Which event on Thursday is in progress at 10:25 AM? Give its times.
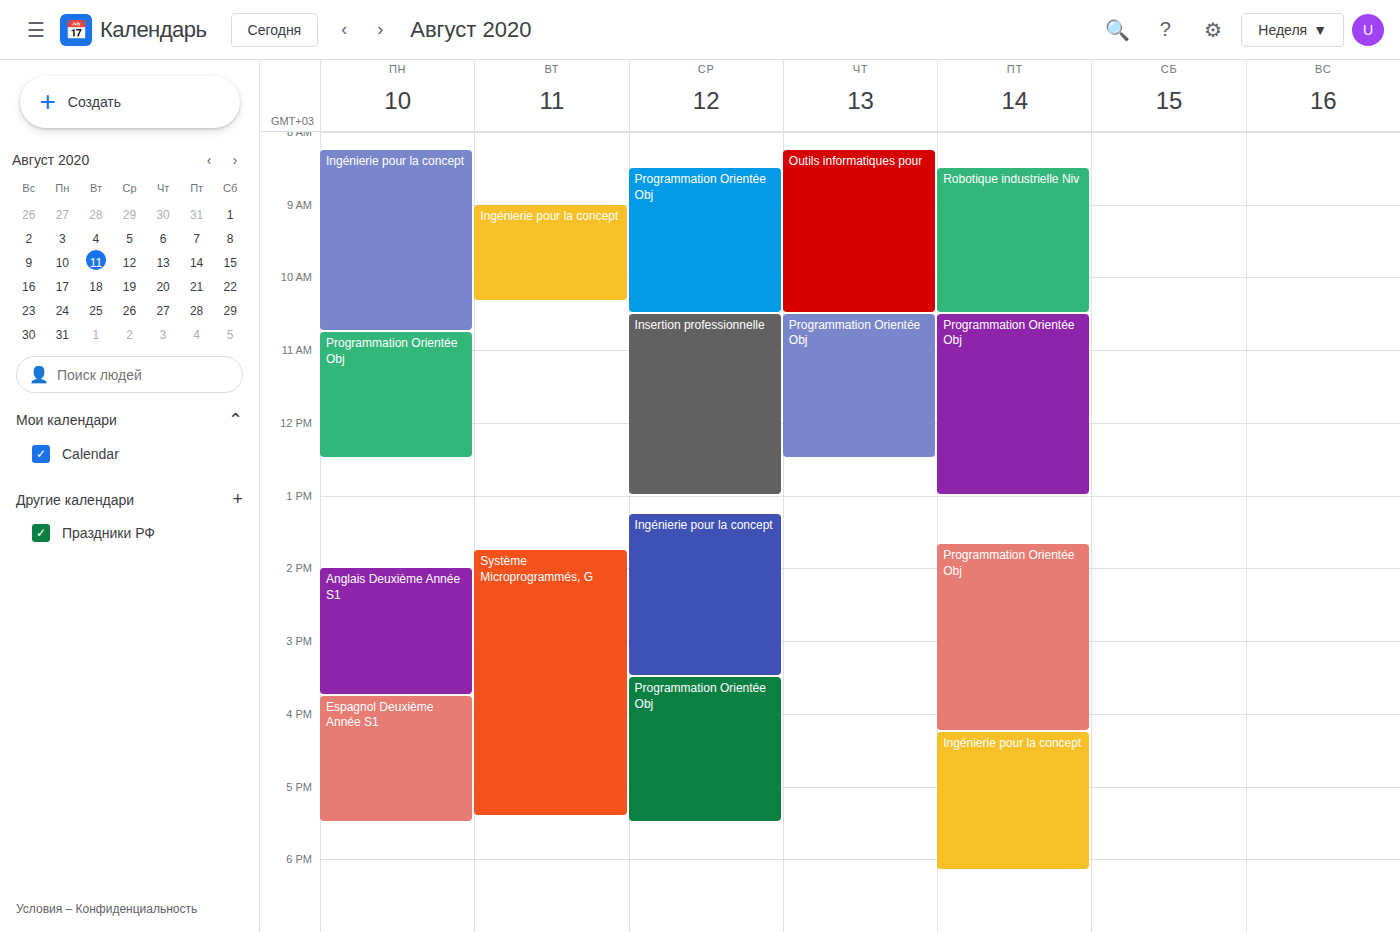
"Outils informatiques pour", 8:15 AM to 10:30 AM